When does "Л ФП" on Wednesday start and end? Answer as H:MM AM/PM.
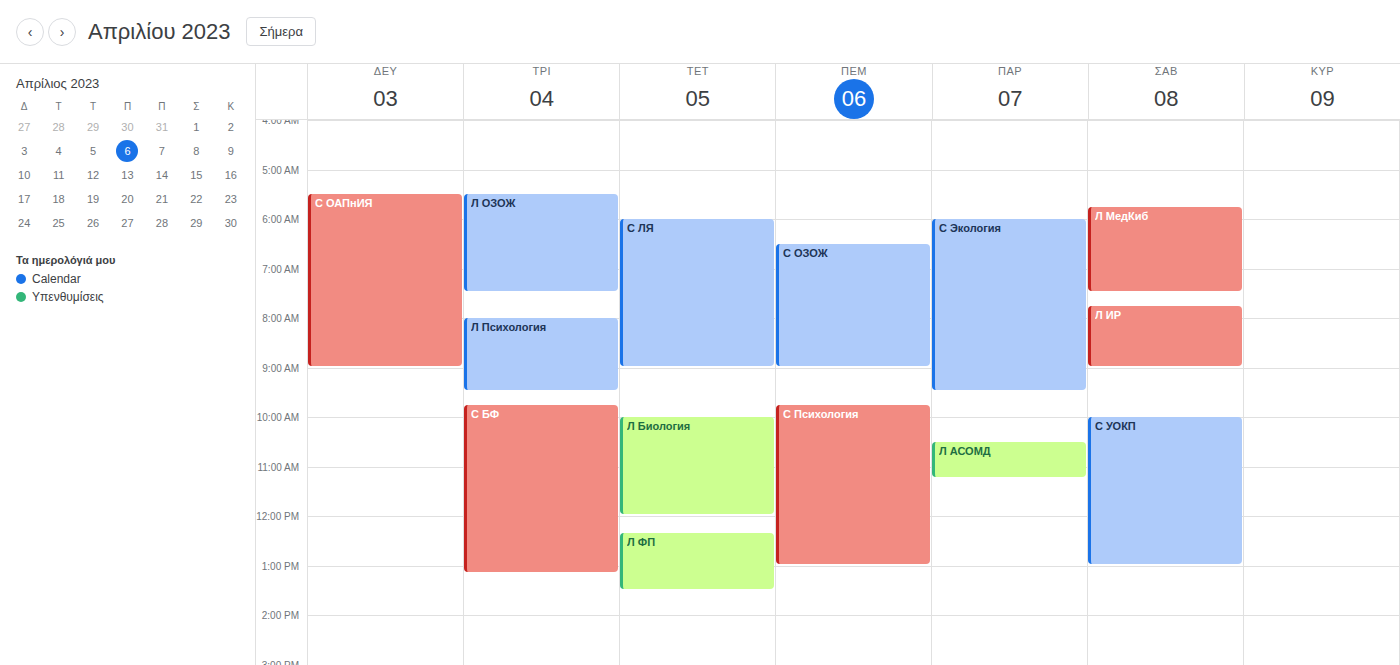
12:20 PM to 1:30 PM